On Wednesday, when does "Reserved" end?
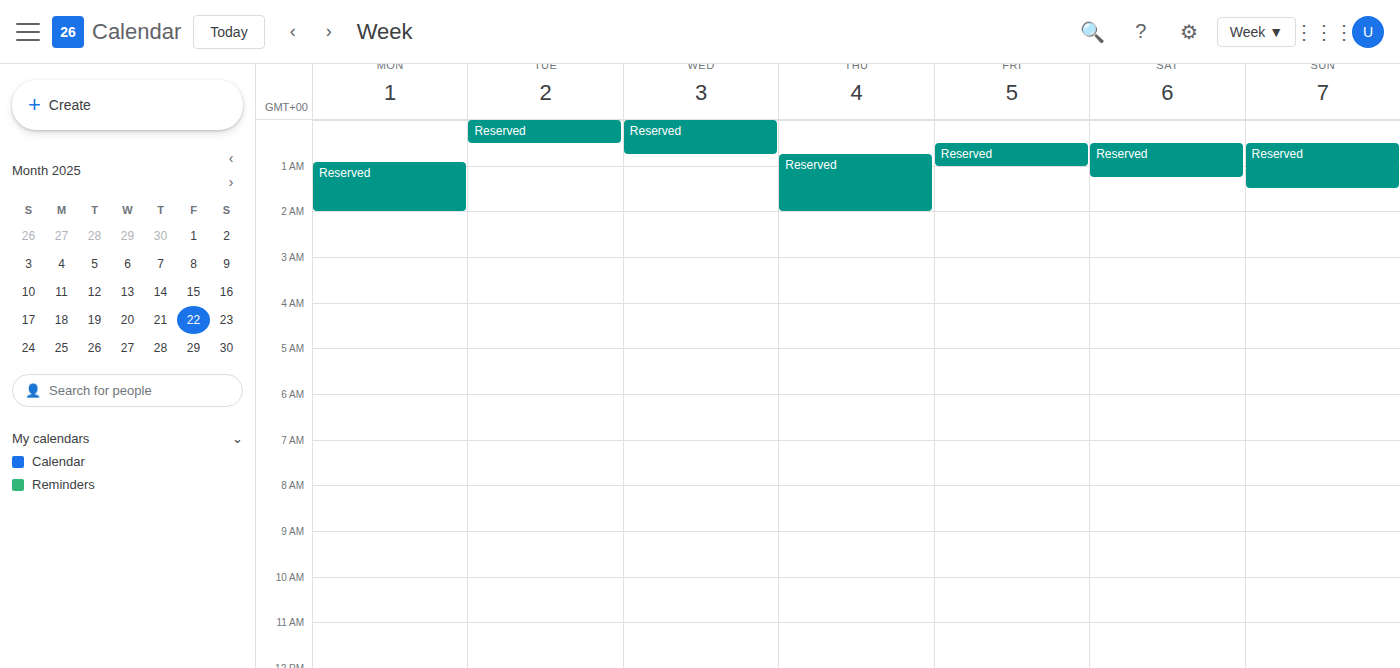
12:45 AM